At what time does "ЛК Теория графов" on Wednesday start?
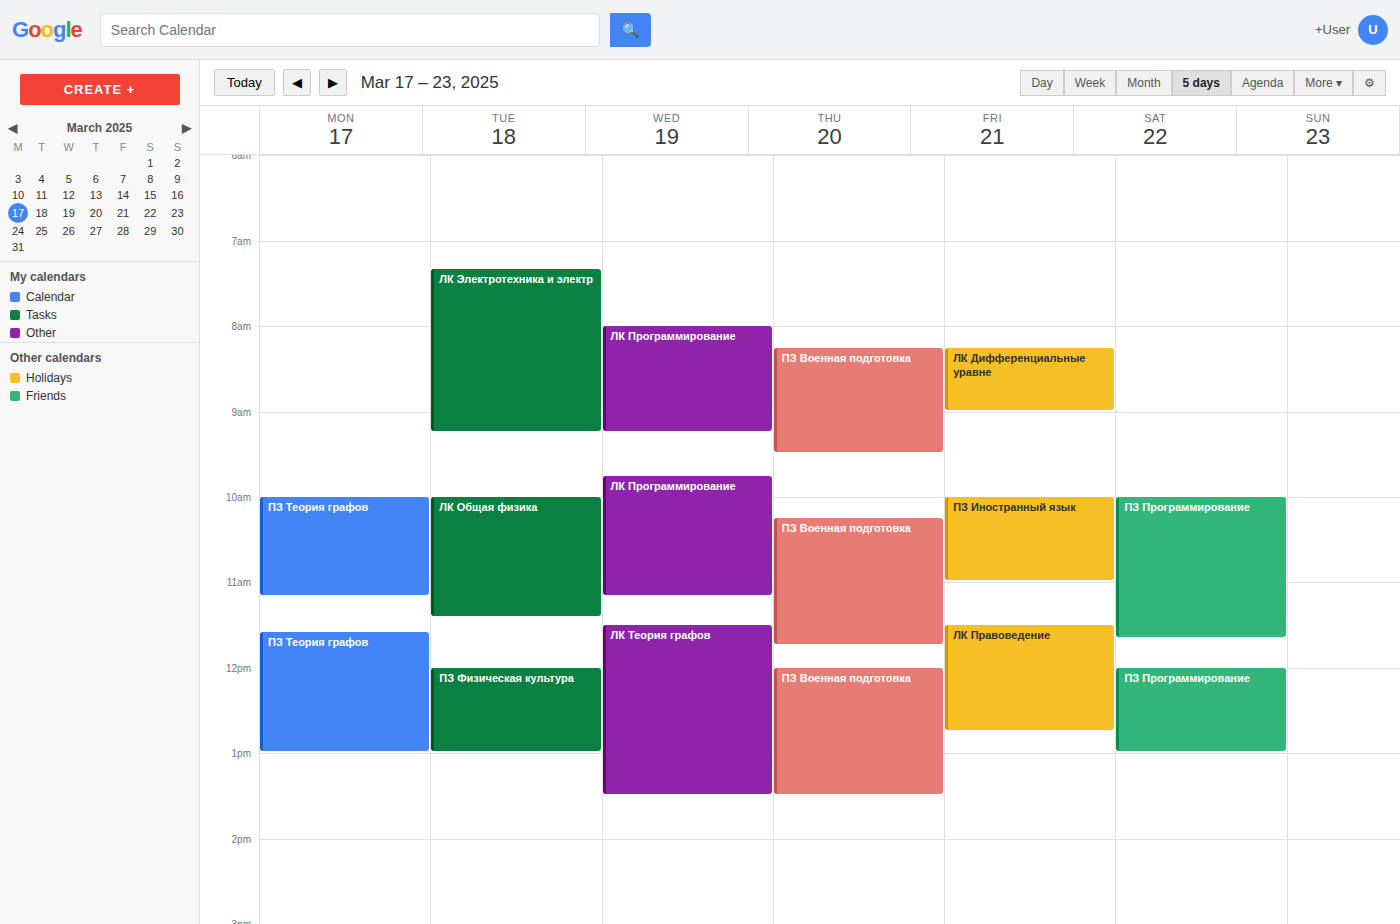
11:30 AM